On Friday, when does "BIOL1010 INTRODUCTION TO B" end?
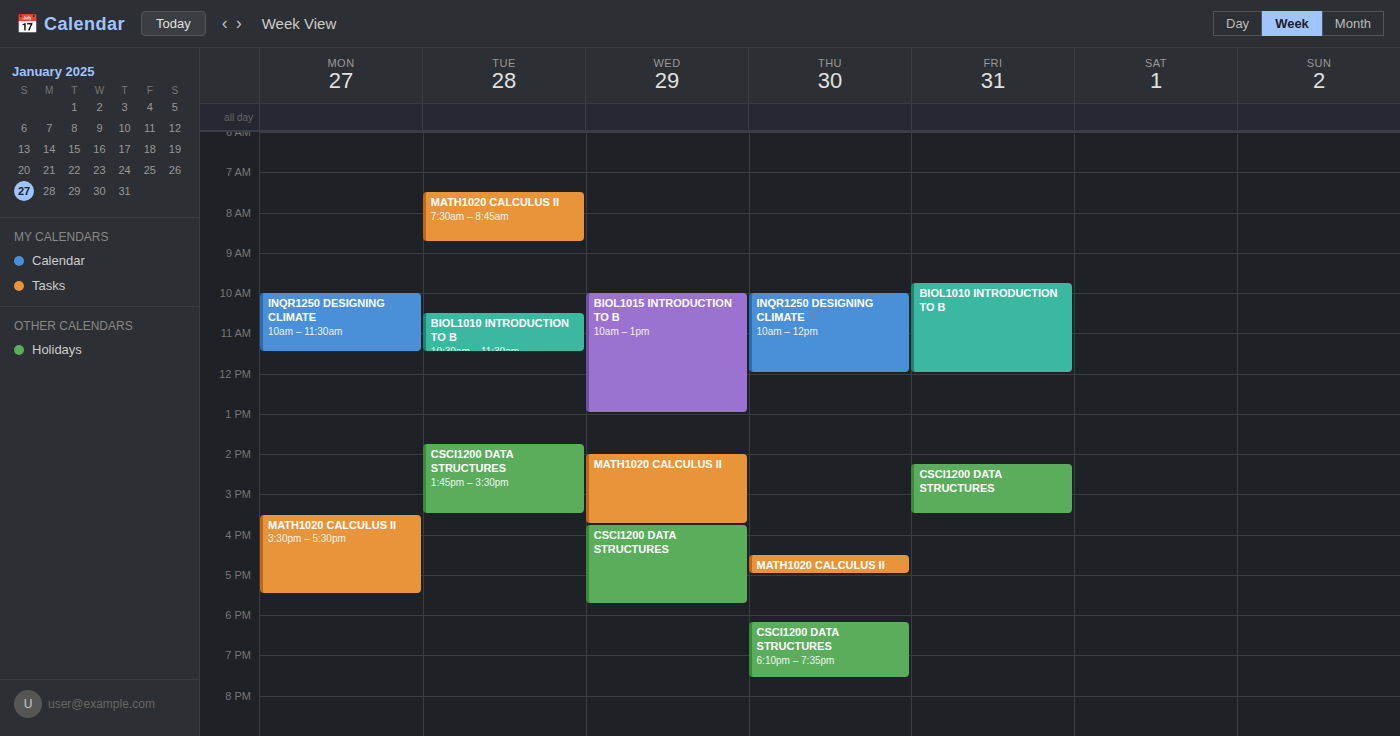
12:00 PM